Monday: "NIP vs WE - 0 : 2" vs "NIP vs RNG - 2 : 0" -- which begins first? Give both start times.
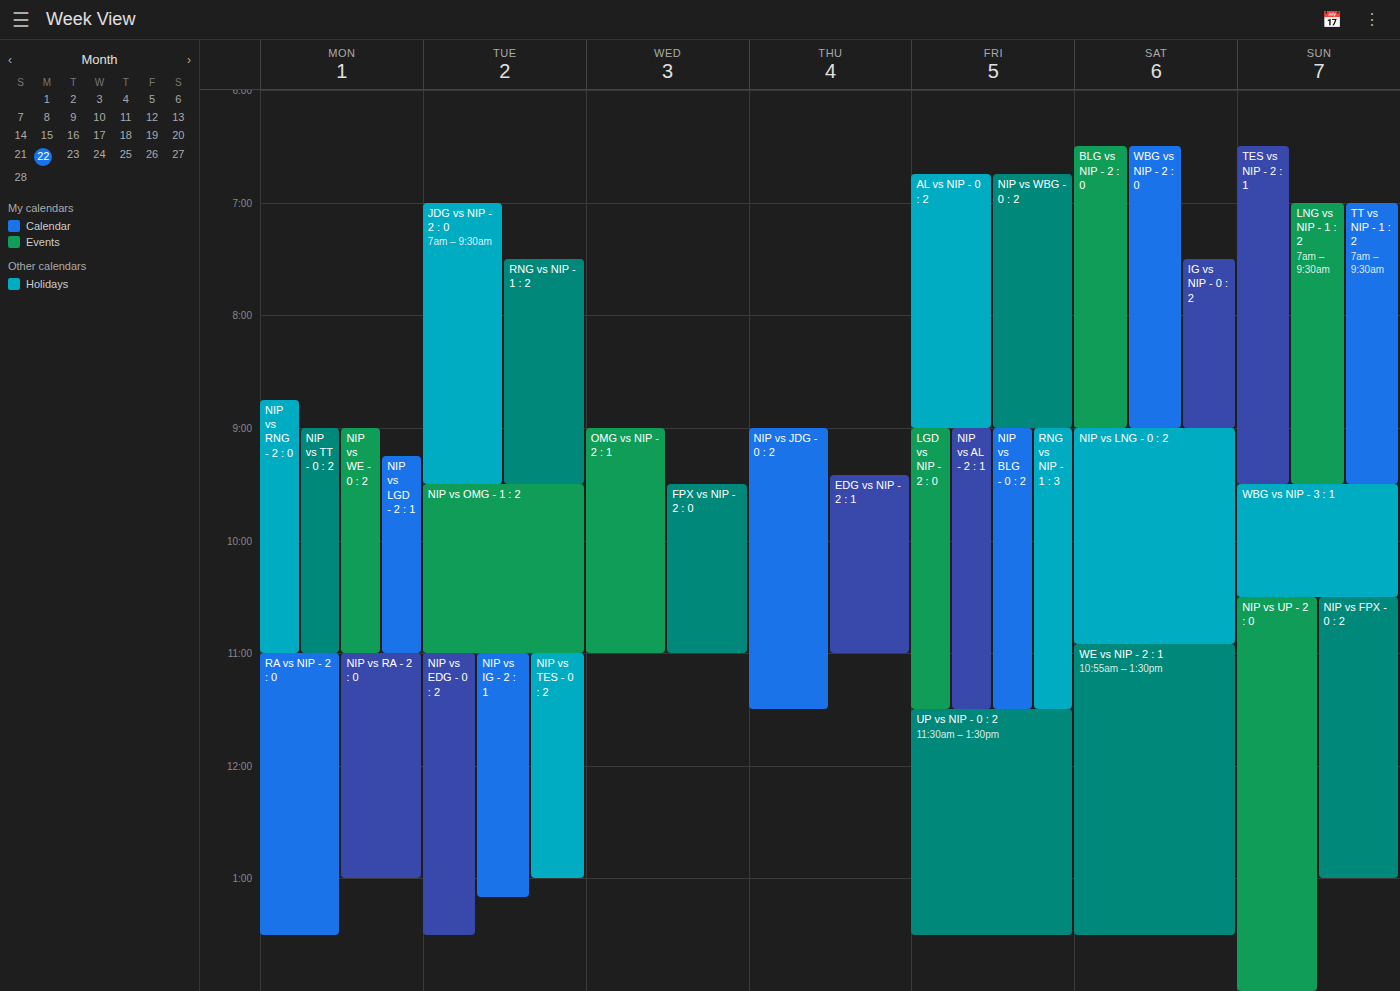
"NIP vs RNG - 2 : 0" 8:45 AM; "NIP vs WE - 0 : 2" 9:00 AM.